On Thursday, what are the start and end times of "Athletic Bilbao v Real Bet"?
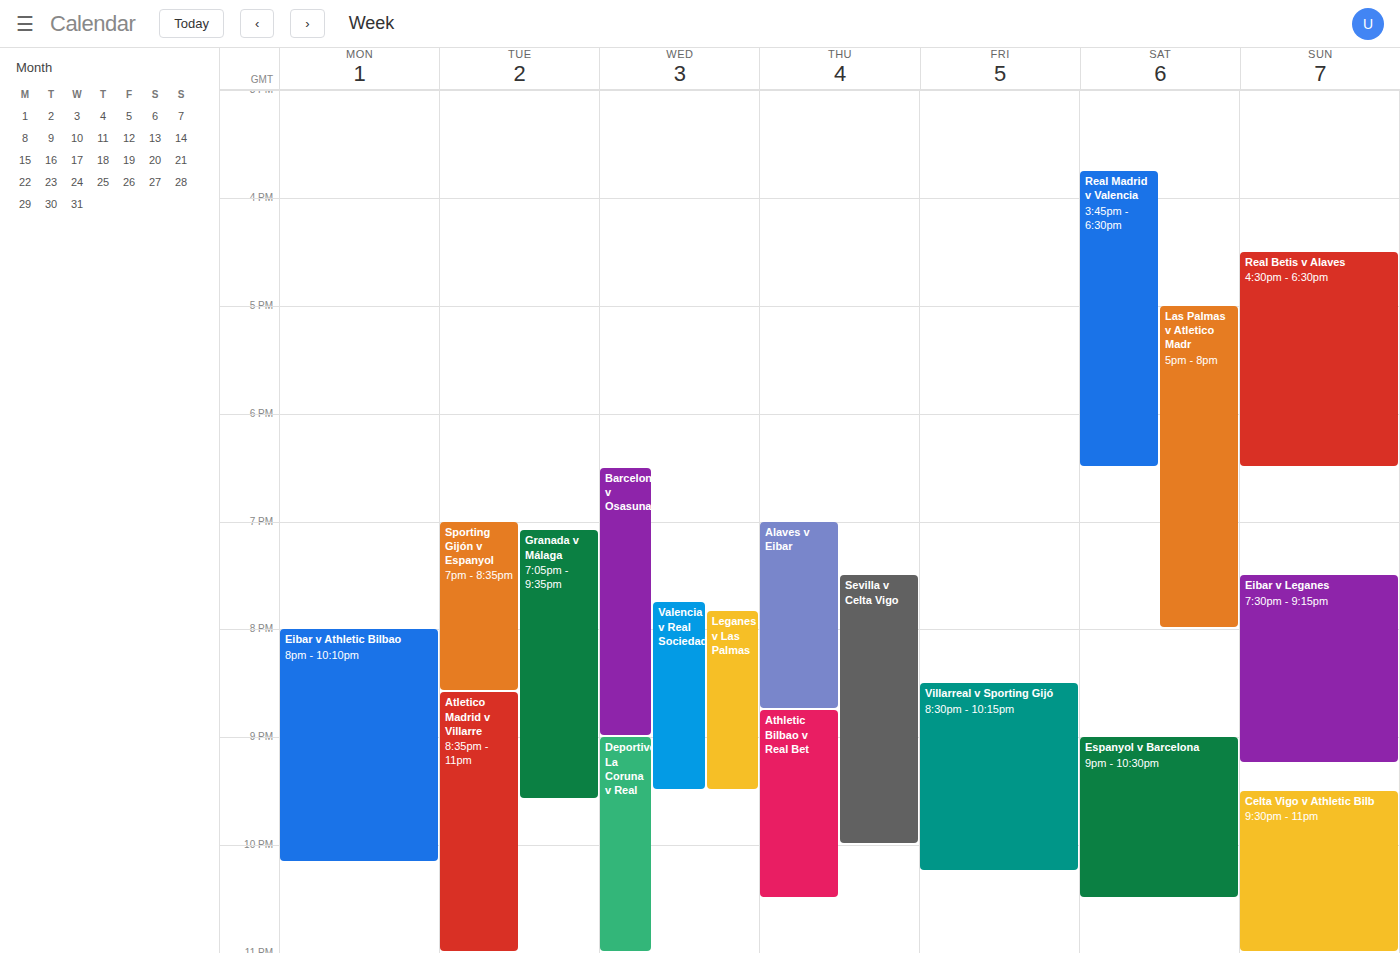
8:45 PM to 10:30 PM